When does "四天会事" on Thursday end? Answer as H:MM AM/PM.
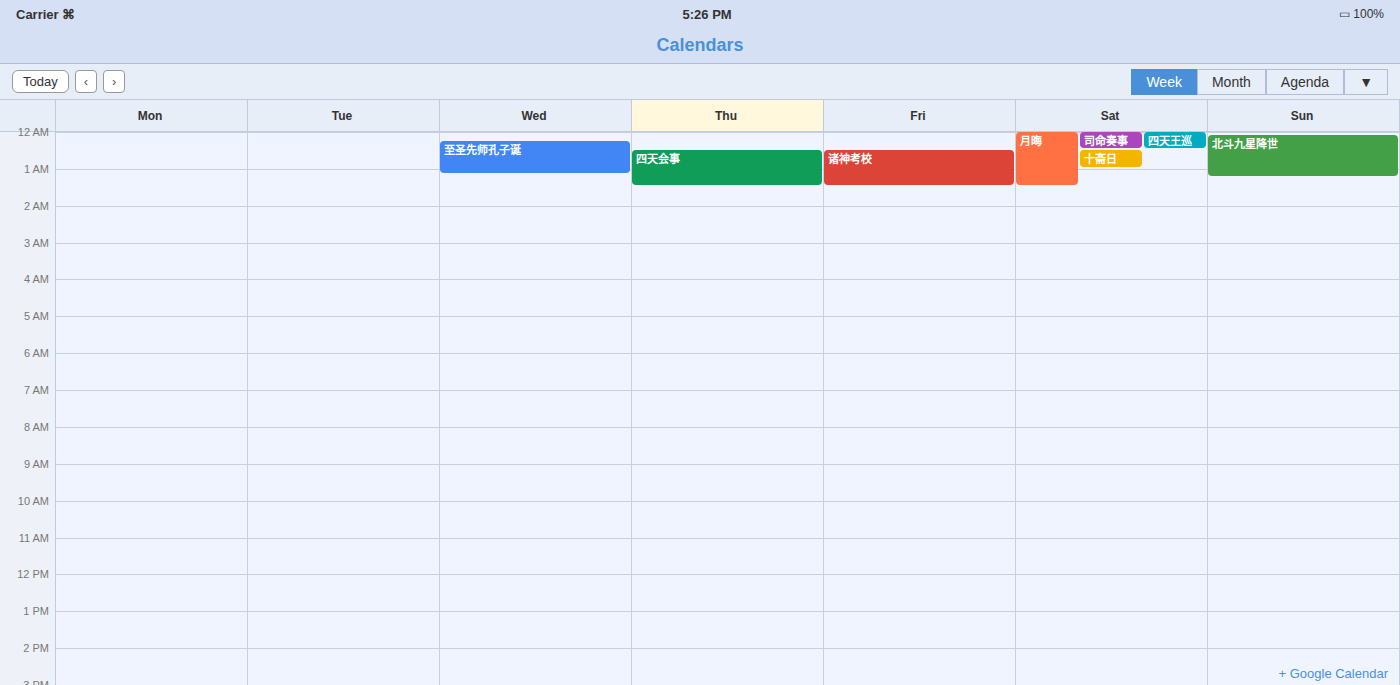
1:30 AM